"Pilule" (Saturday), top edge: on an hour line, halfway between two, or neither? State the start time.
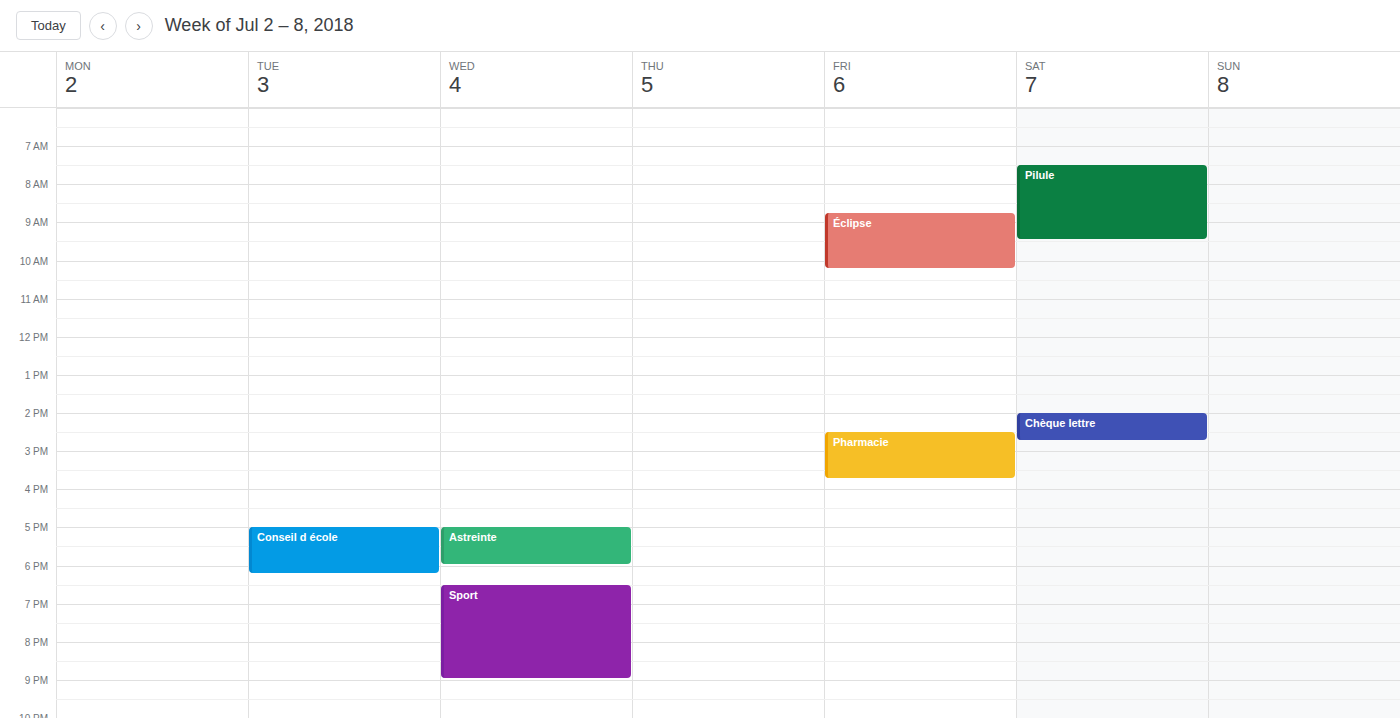
7:30 AM -- halfway between the 7 AM and 8 AM lines.